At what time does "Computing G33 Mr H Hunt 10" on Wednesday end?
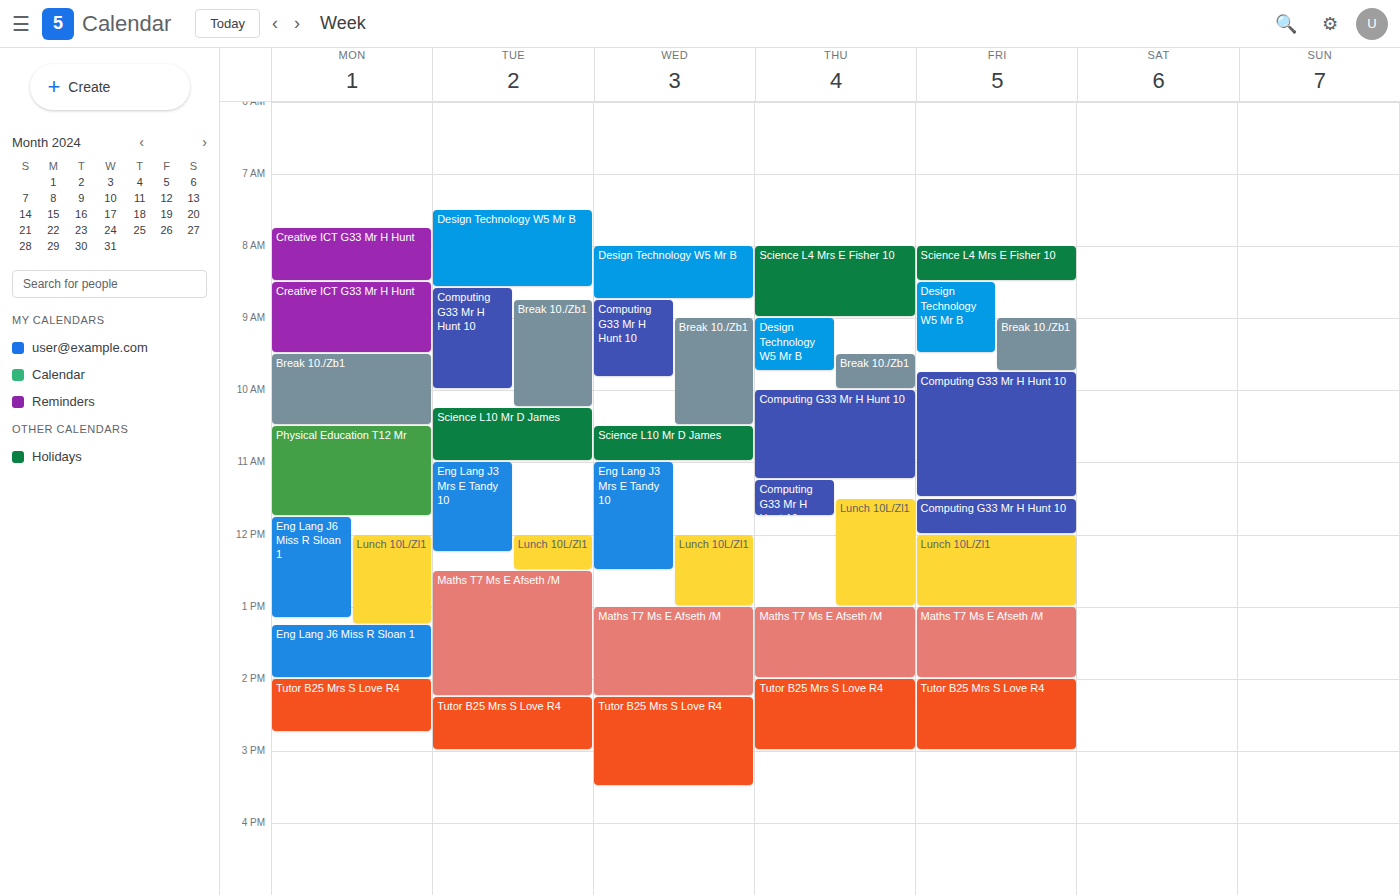
09:50